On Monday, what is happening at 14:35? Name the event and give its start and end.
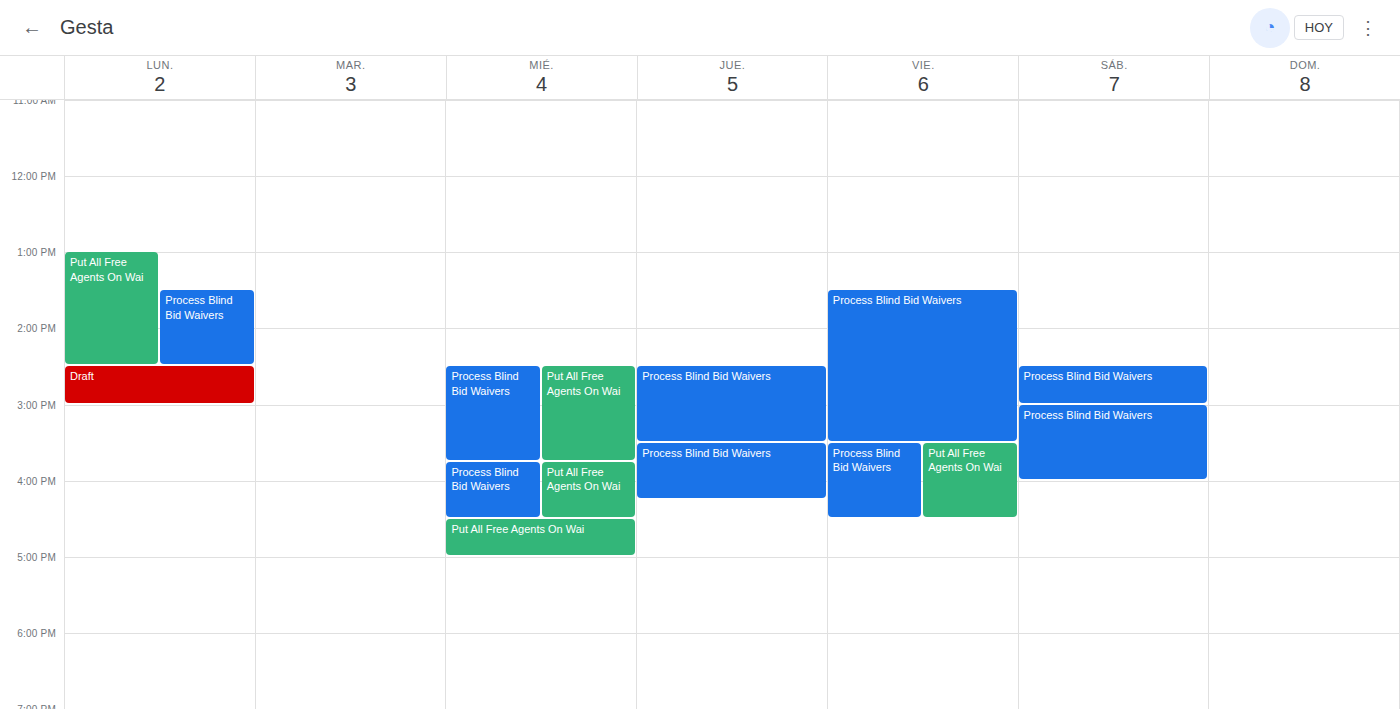
"Draft", 14:30 to 15:00